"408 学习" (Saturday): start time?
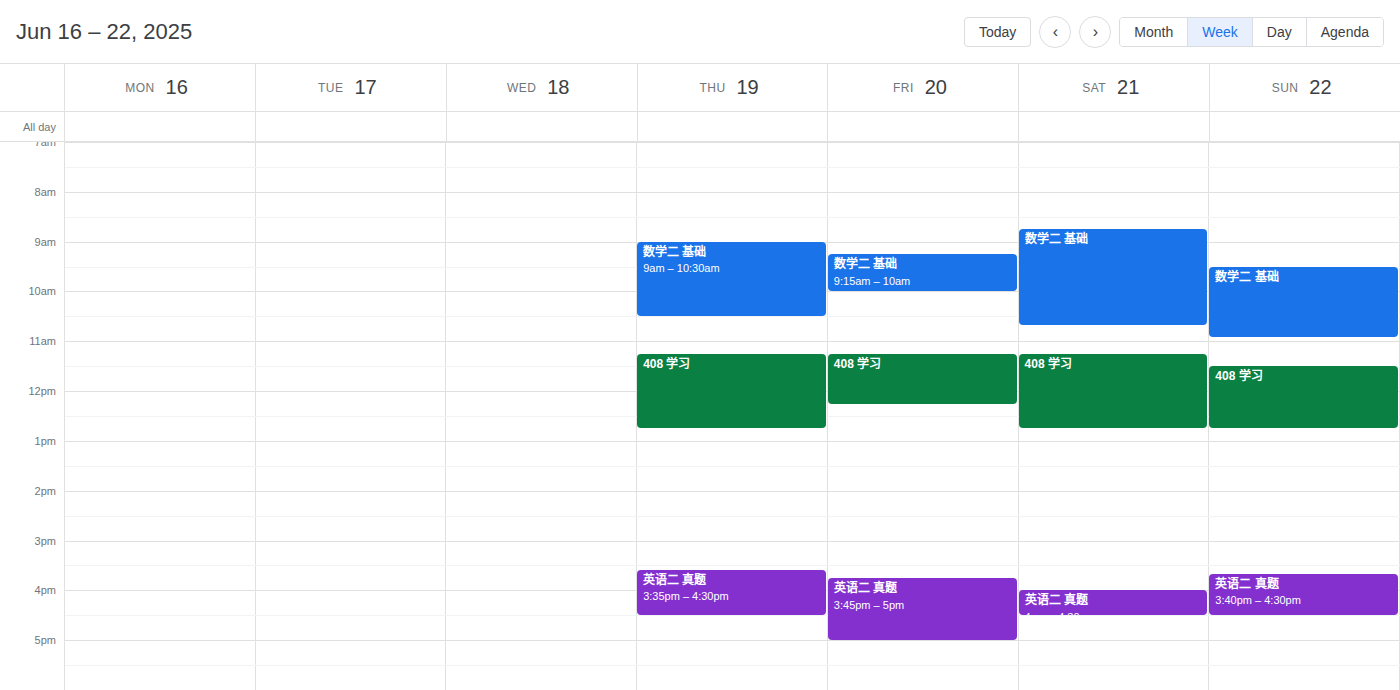
11:15 AM